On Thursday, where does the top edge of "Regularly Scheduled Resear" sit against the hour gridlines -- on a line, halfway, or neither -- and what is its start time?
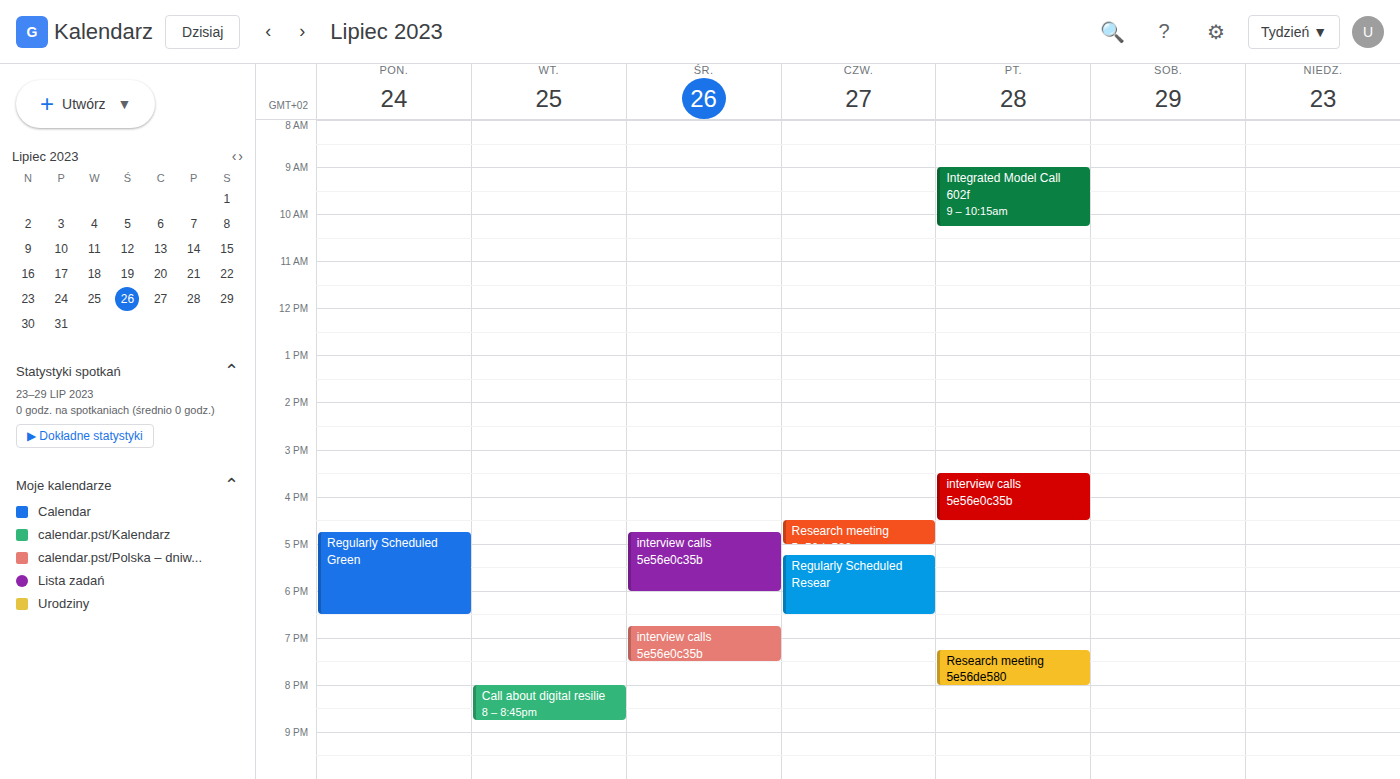
5:15 PM -- neither: a quarter of the way from the 5 PM line to the 6 PM line.